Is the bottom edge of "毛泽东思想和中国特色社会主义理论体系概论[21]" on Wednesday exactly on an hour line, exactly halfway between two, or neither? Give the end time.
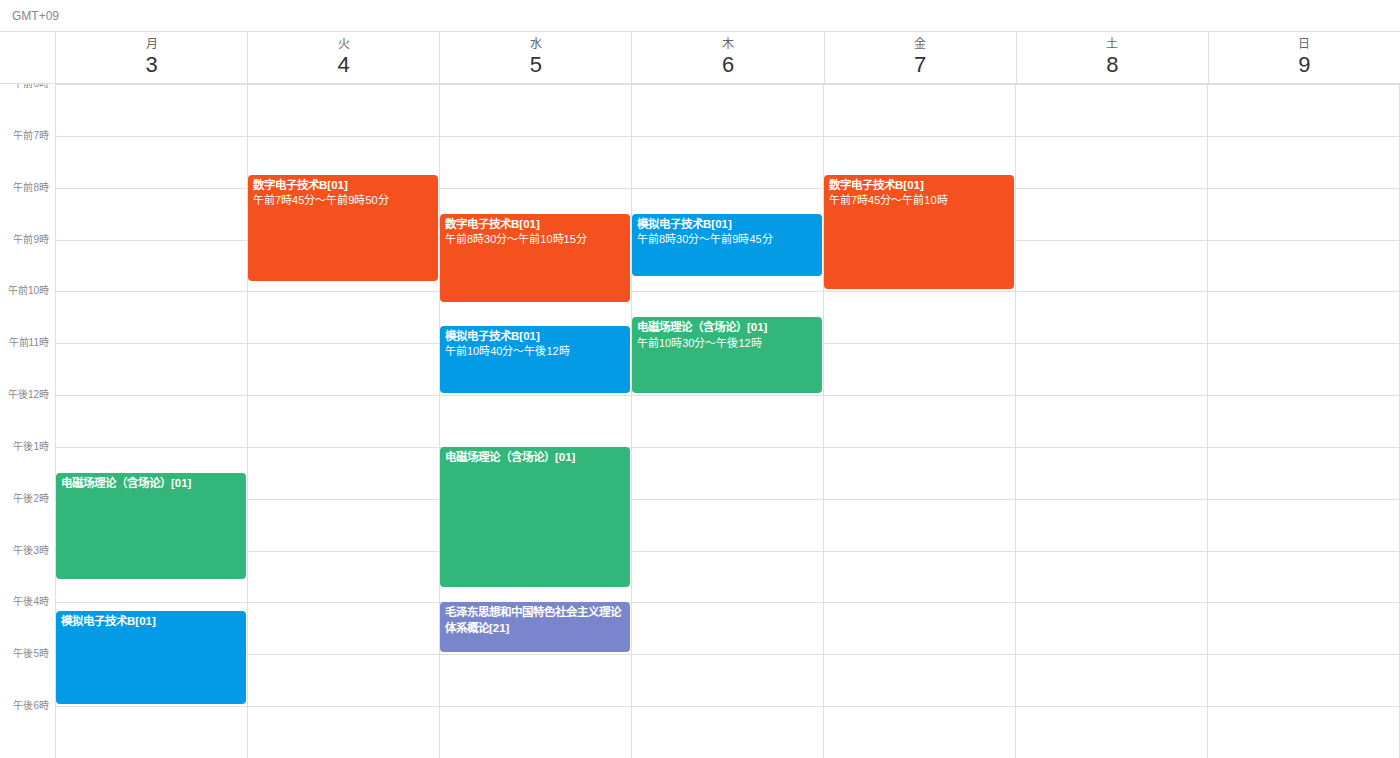
5:00 PM -- exactly on the 5 PM line.